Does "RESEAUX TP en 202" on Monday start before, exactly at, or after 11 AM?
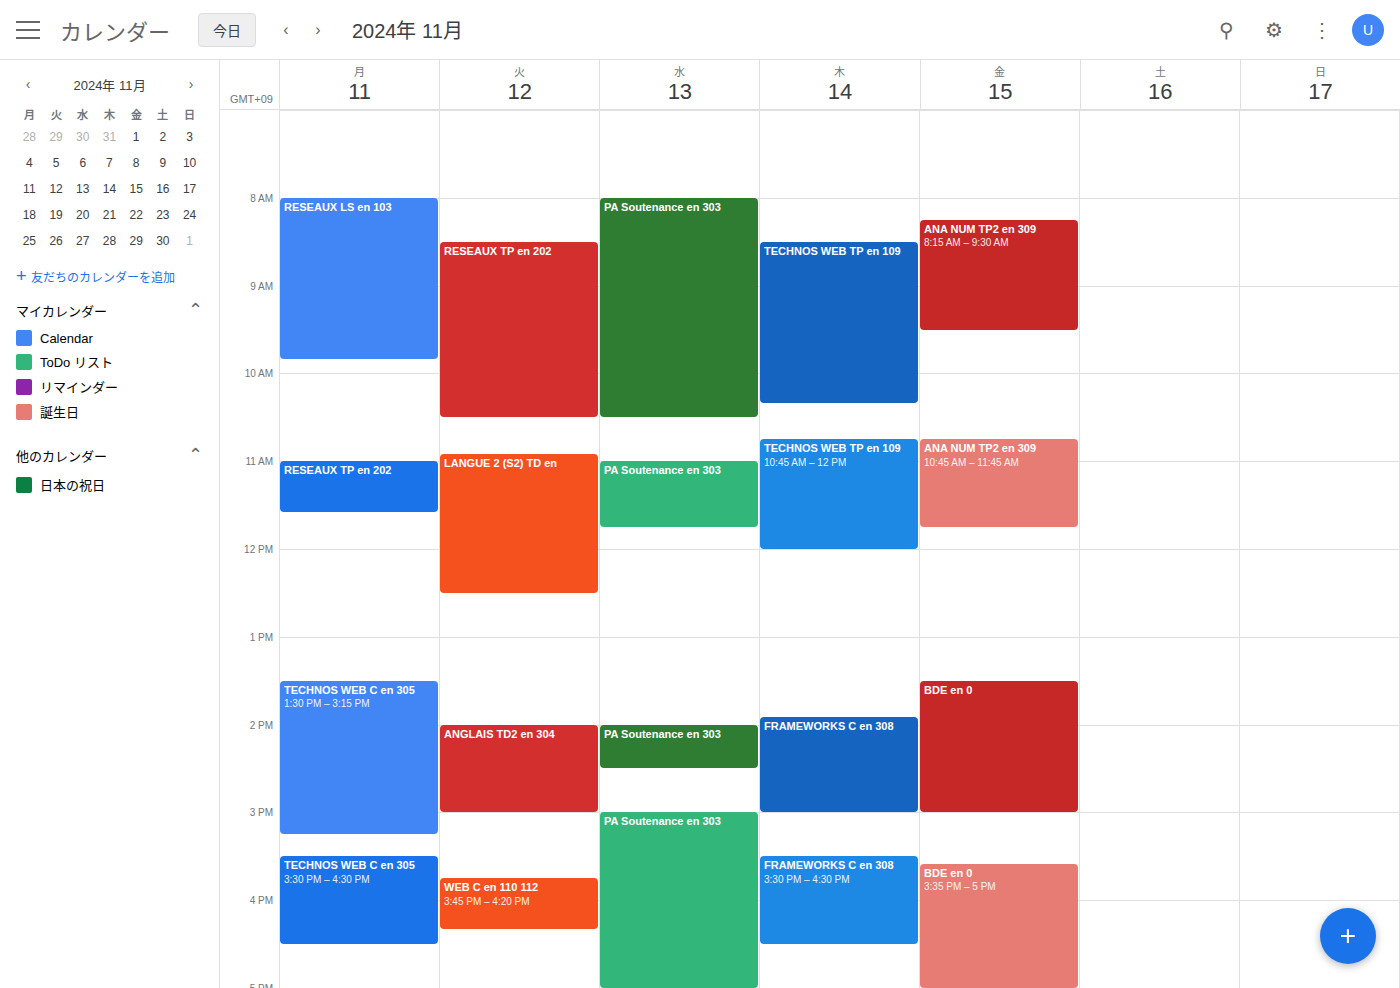
11:00 AM -- exactly at 11 AM, on the 11 AM line.